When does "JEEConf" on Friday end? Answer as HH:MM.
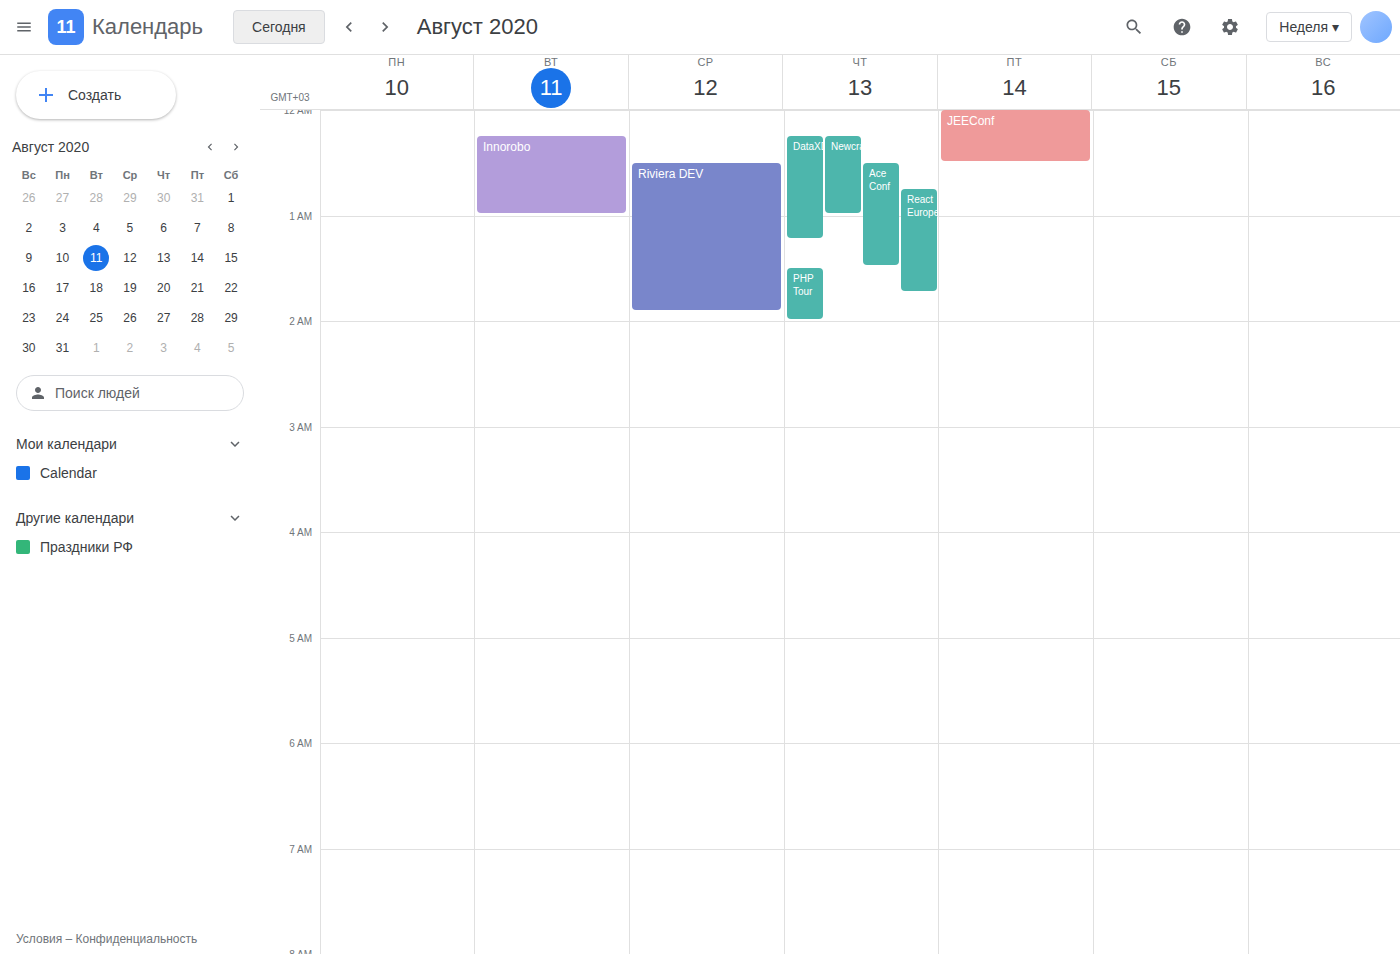
00:30